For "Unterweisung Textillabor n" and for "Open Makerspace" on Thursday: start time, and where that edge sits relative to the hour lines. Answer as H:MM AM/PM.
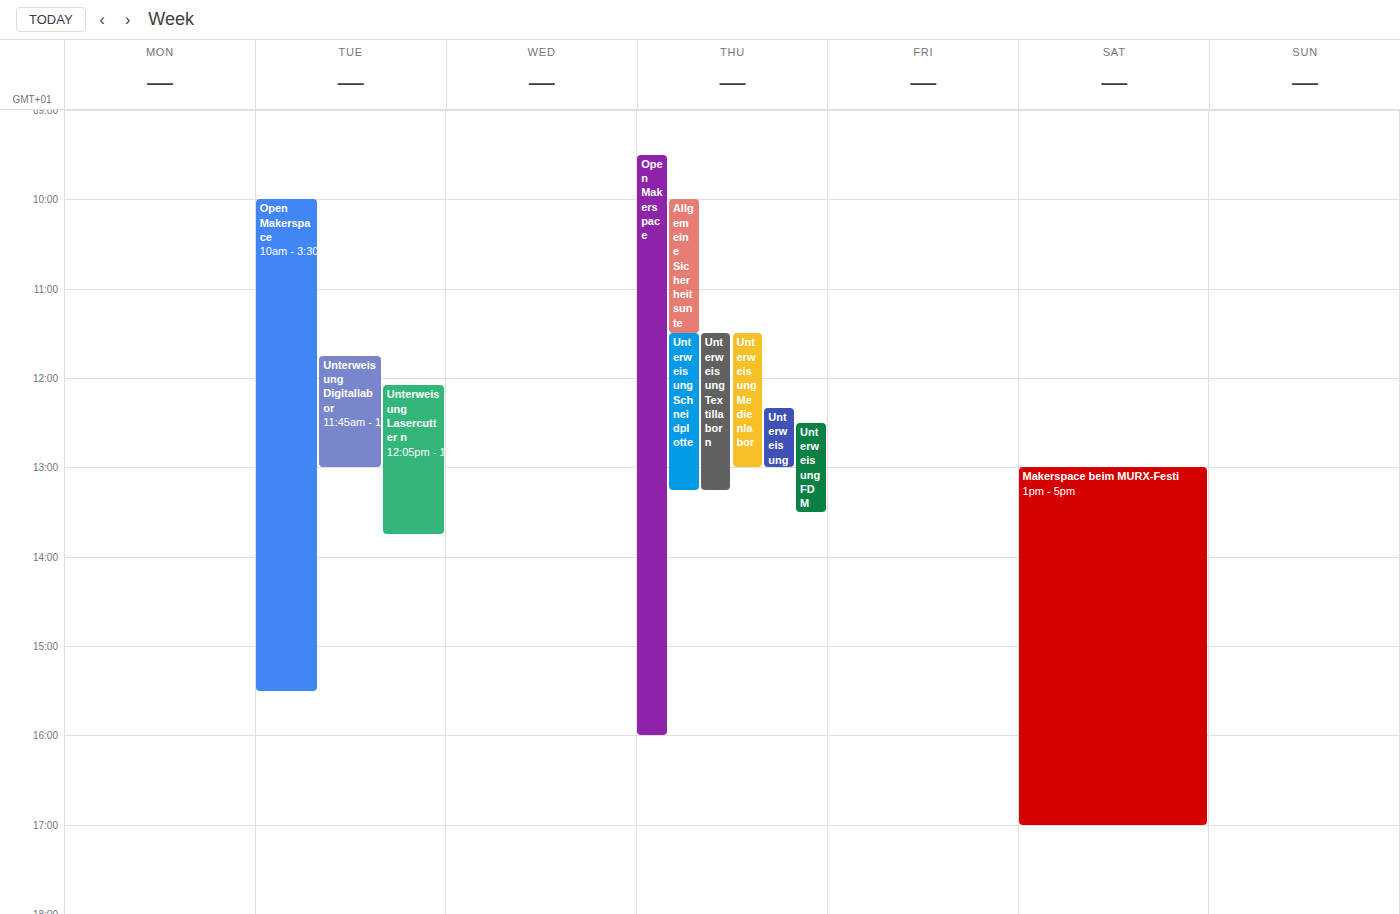
"Unterweisung Textillabor n": 11:30 AM, halfway between the 11 AM and 12 PM lines. "Open Makerspace": 9:30 AM, halfway between the 9 AM and 10 AM lines.